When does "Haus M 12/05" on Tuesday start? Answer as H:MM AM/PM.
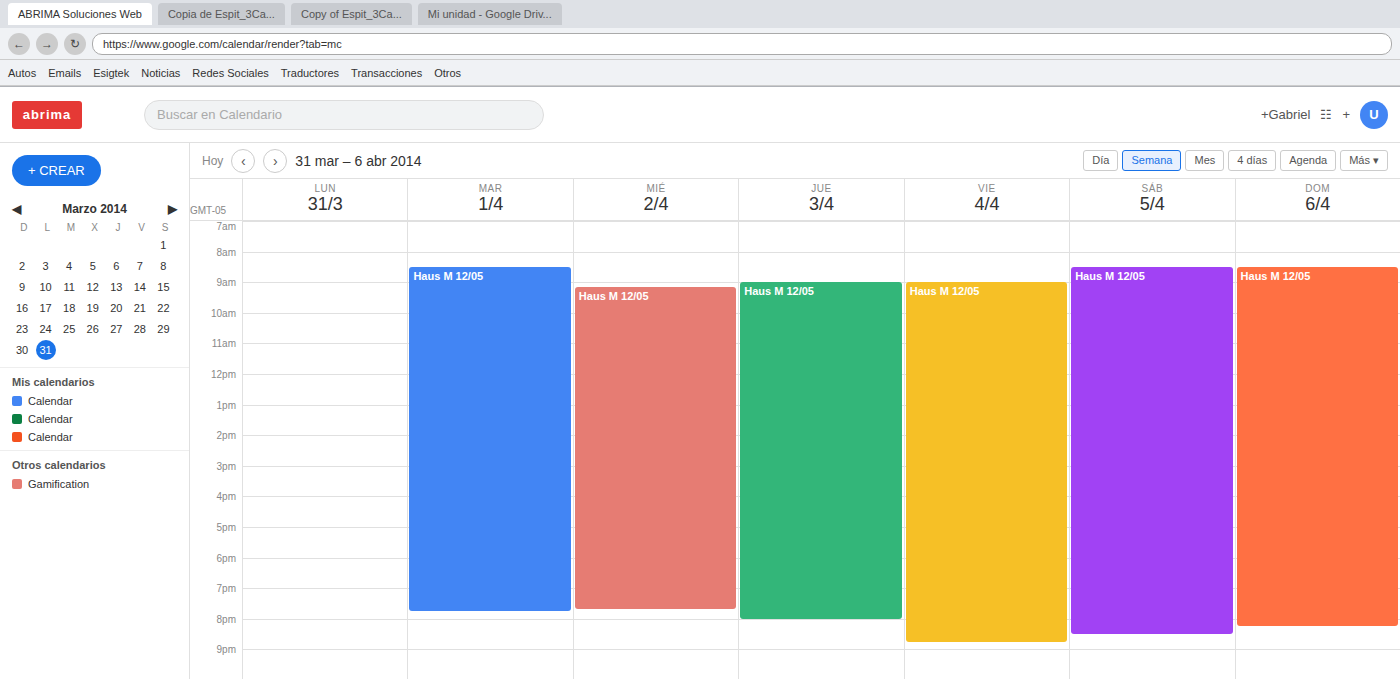
8:30 AM